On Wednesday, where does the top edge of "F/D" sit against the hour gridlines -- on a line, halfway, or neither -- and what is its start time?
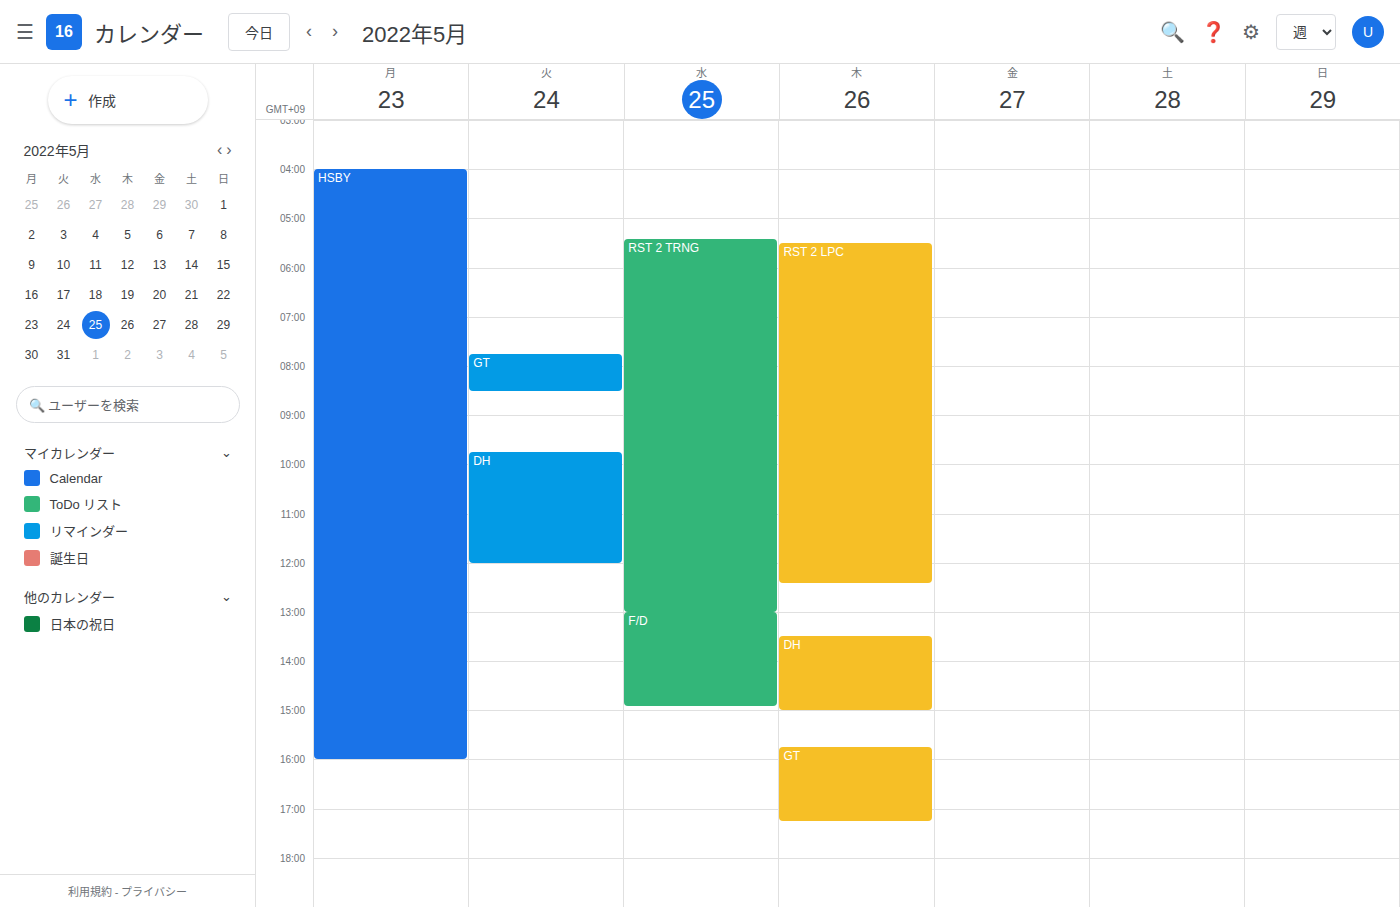
1:00 PM -- exactly on the 1 PM line.